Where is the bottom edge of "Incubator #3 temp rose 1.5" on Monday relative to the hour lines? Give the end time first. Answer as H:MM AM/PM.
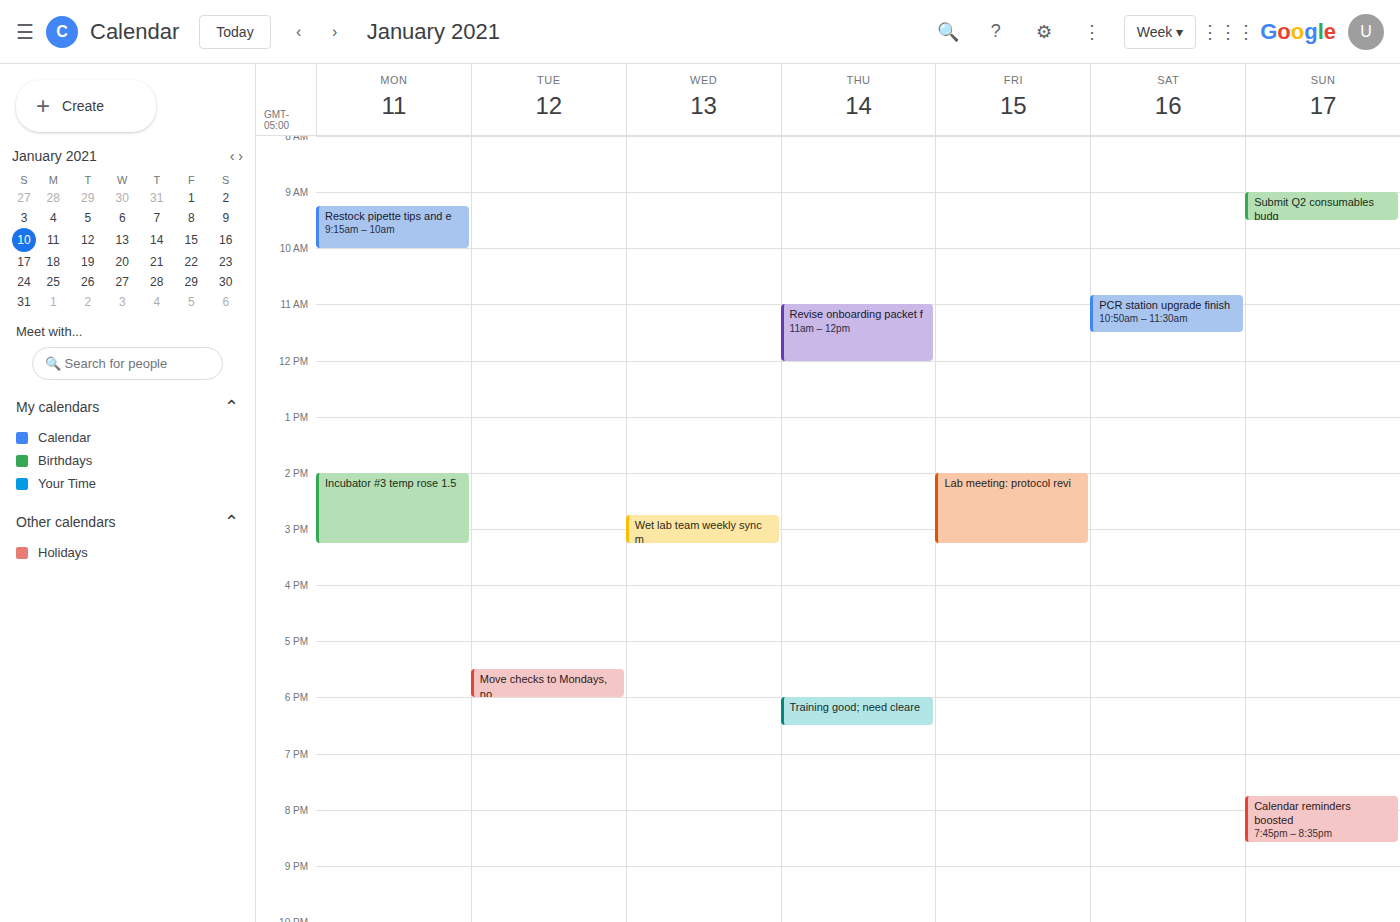
3:15 PM -- neither: a quarter of the way from the 3 PM line to the 4 PM line.